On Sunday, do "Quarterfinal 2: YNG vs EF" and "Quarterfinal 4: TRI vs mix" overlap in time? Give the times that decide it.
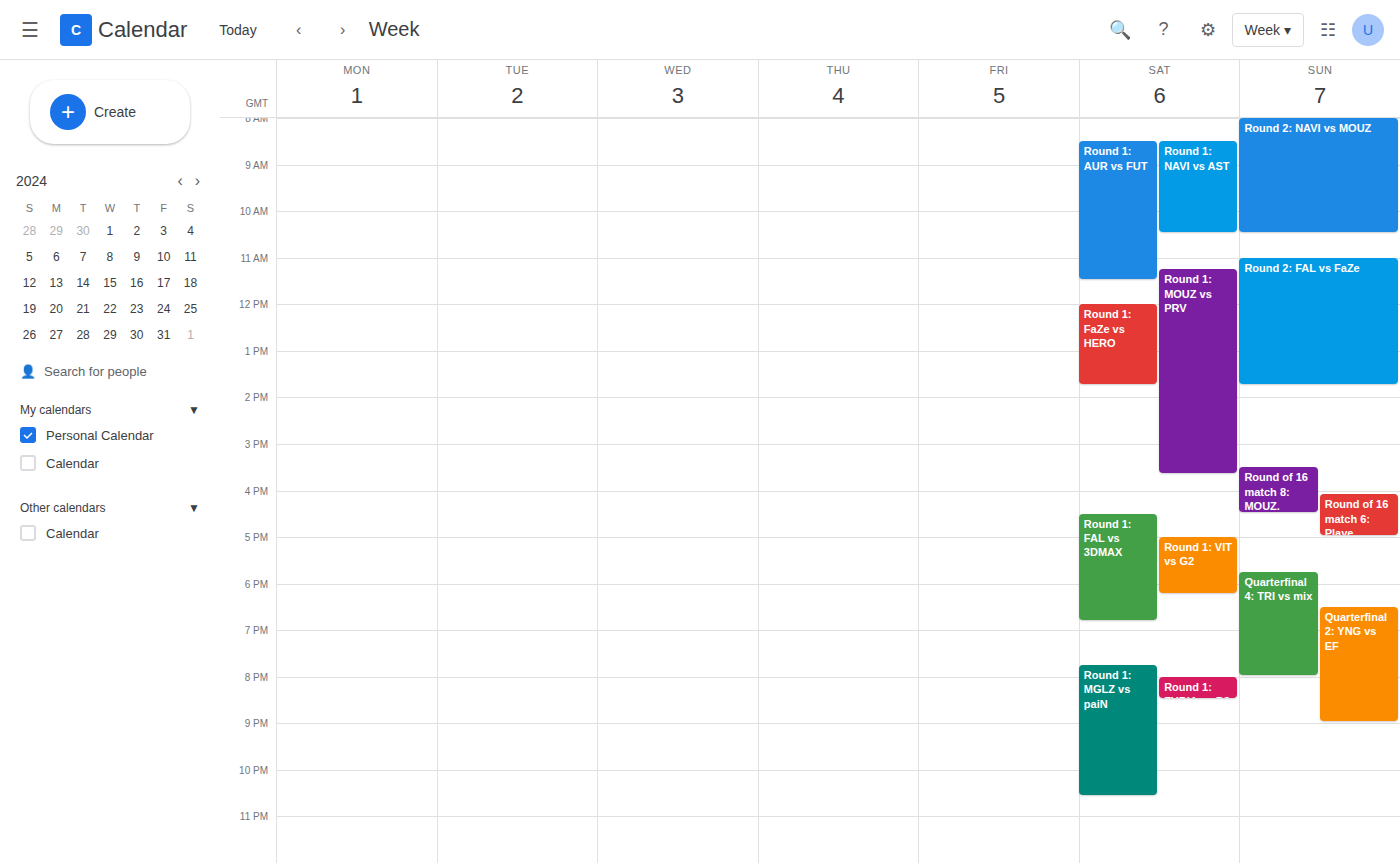
"Quarterfinal 2: YNG vs EF" starts at 18:30, before "Quarterfinal 4: TRI vs mix" ends at 20:00 -- they overlap.